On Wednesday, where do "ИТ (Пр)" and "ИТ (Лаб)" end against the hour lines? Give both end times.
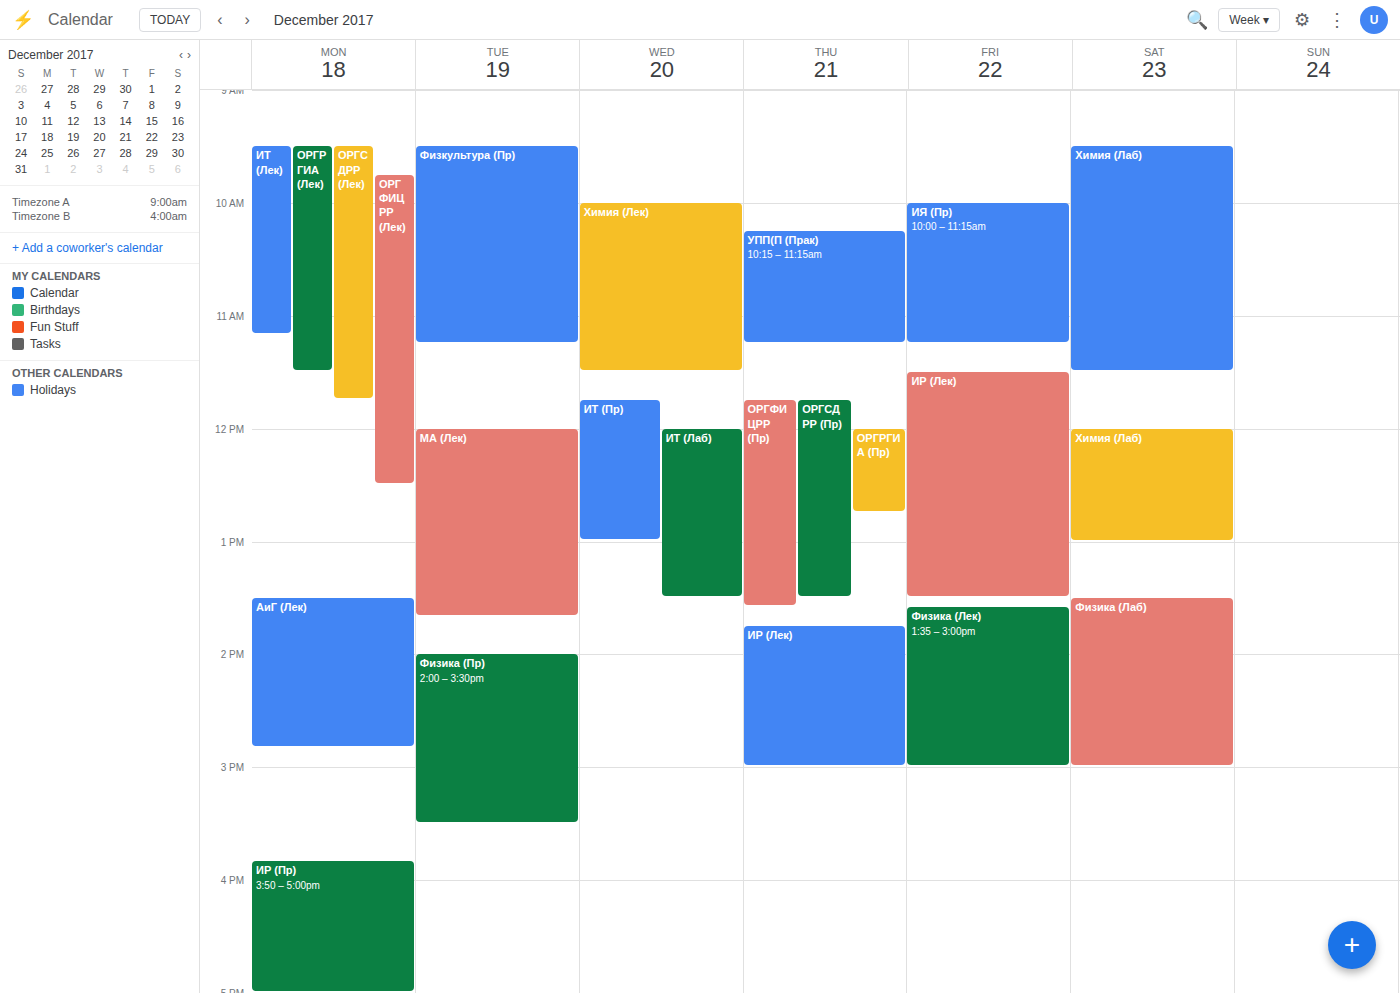
"ИТ (Пр)": 1:00 PM, exactly on the 1 PM line. "ИТ (Лаб)": 1:30 PM, halfway between the 1 PM and 2 PM lines.